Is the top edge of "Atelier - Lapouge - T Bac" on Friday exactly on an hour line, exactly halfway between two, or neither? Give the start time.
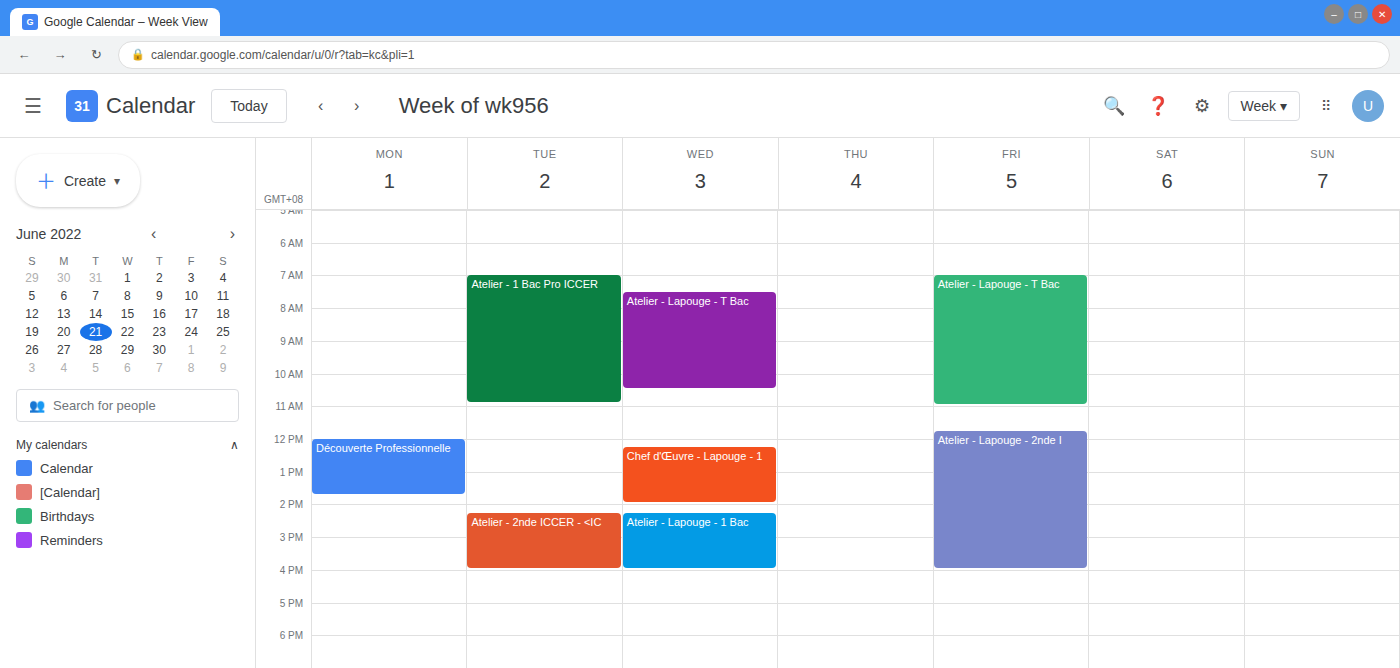
7:00 AM -- exactly on the 7 AM line.